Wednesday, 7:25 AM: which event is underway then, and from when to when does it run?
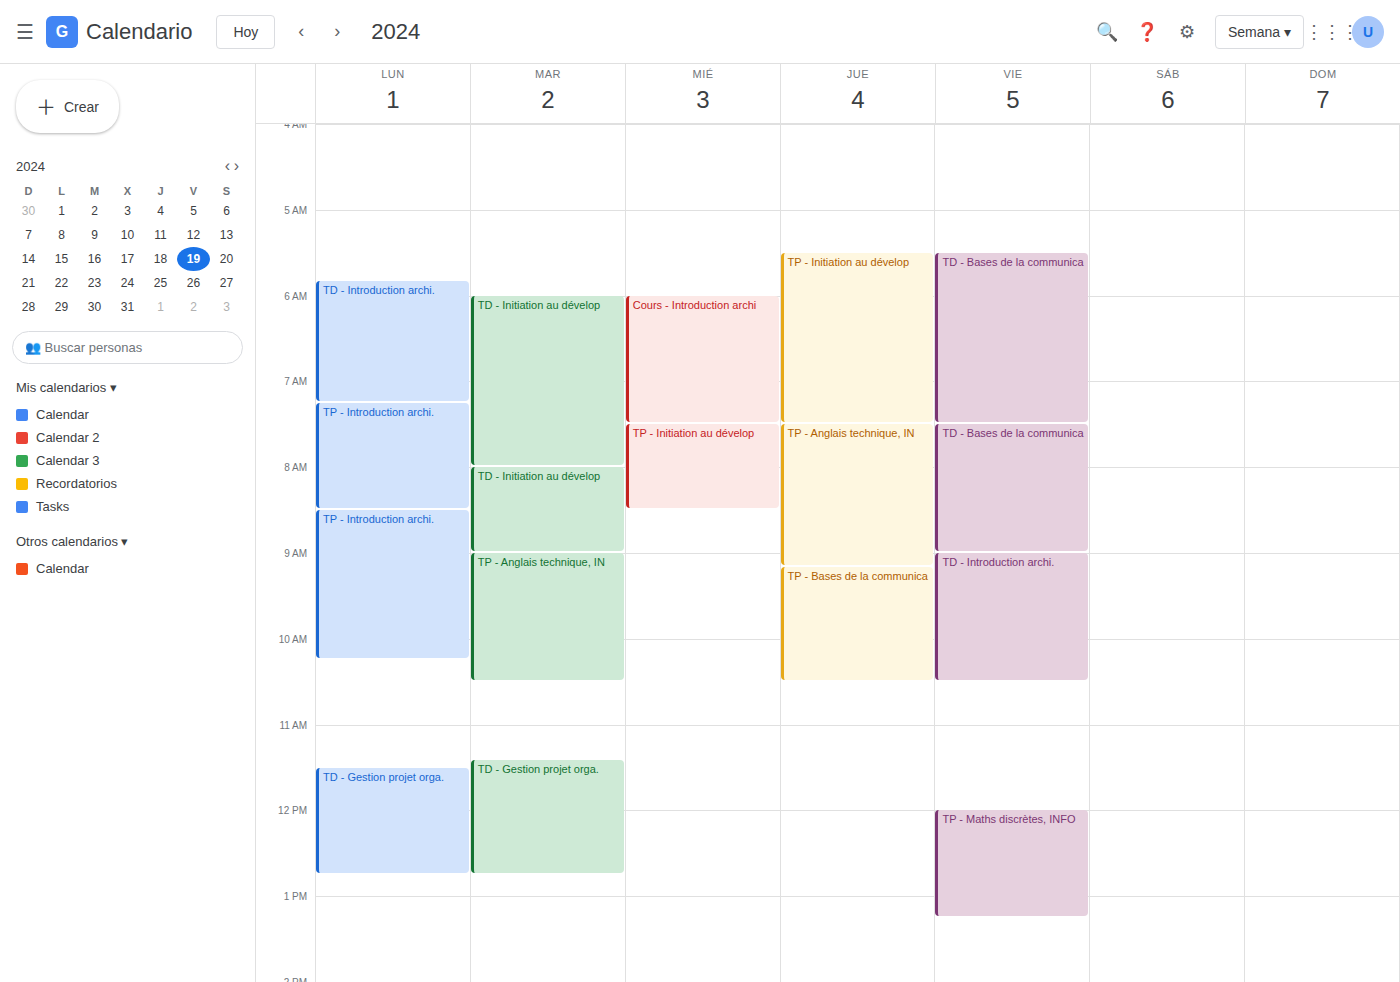
"Cours - Introduction archi", 6:00 AM to 7:30 AM